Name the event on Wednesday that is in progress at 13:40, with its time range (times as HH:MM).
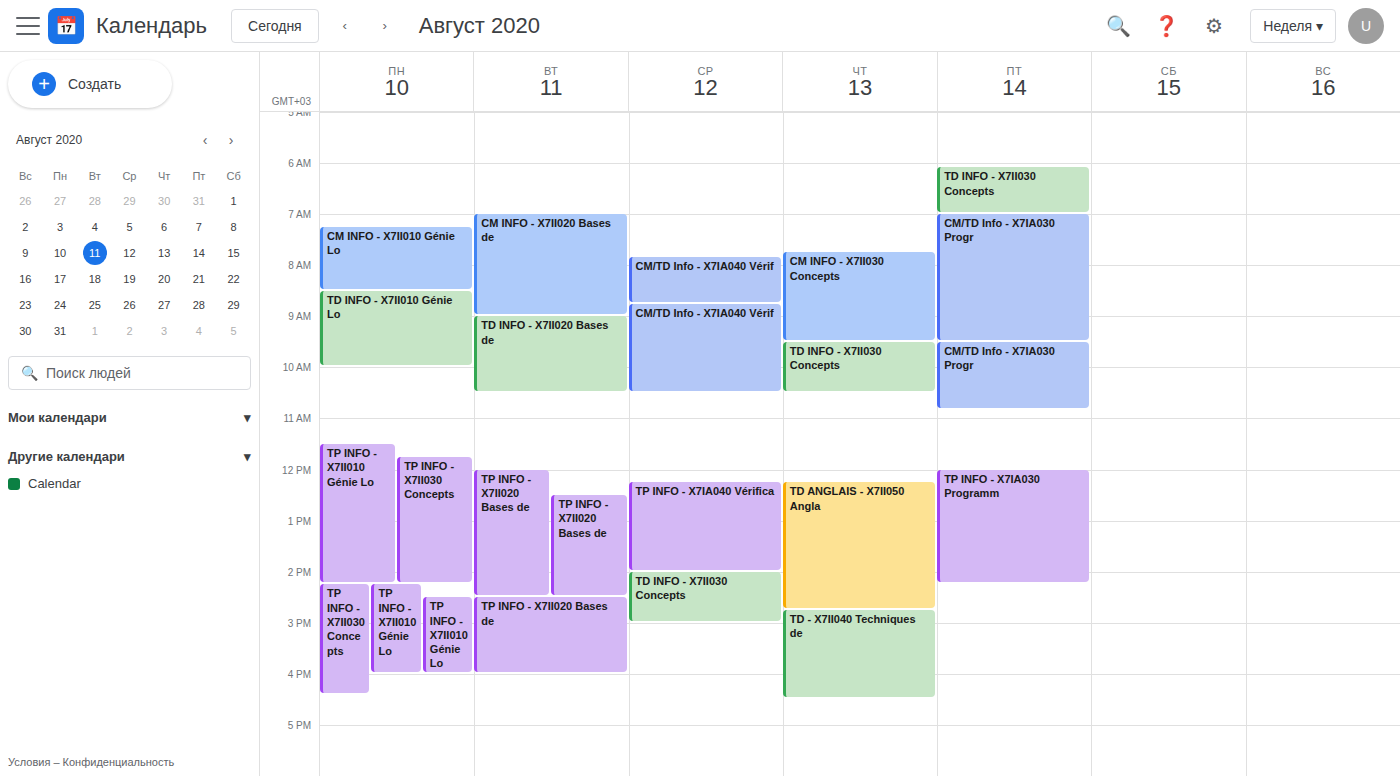
"TP INFO - X7IA040 Vérifica", 12:15 to 14:00